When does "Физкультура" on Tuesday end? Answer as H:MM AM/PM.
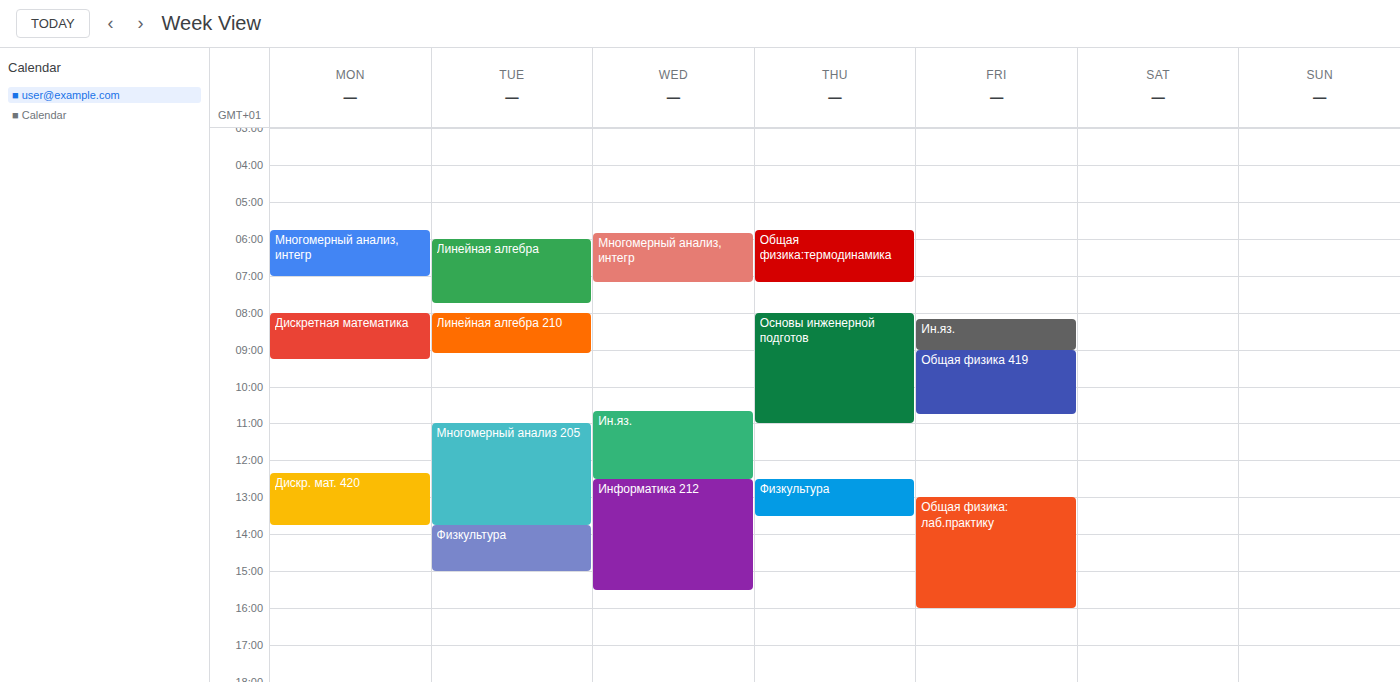
3:00 PM